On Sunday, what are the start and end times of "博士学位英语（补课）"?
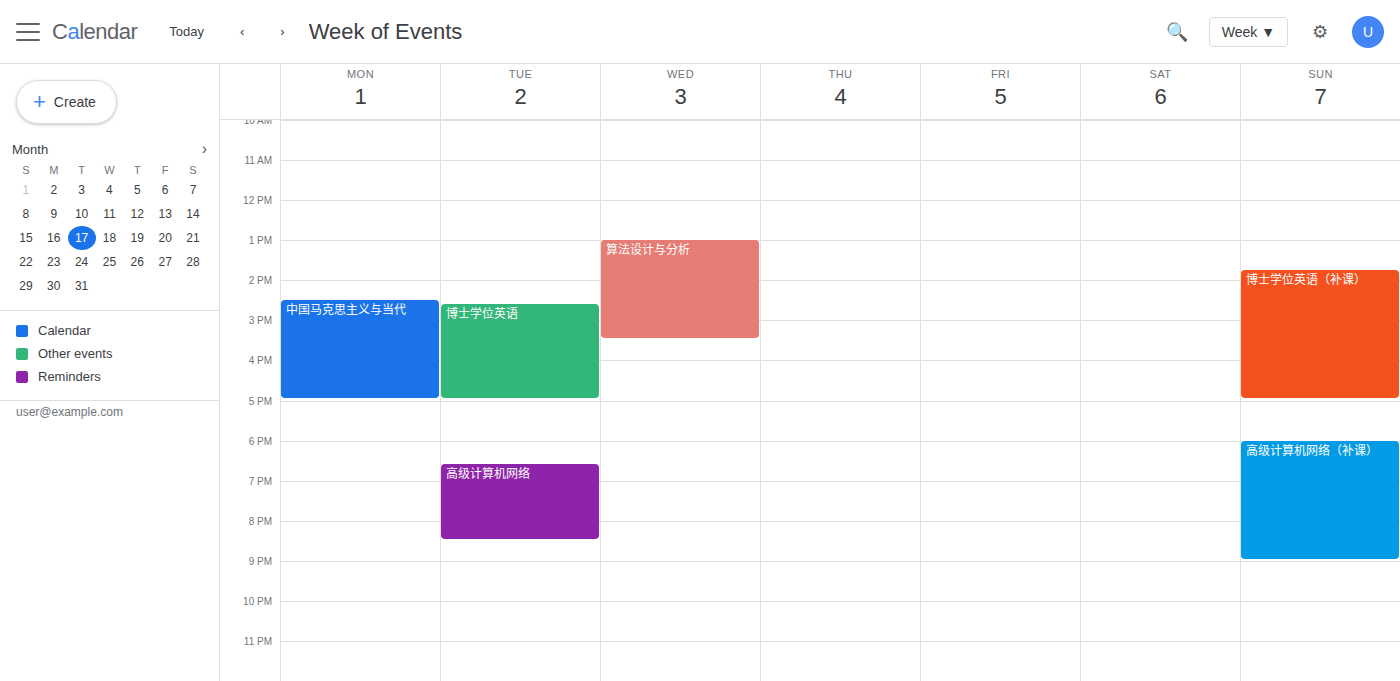
1:45 PM to 5:00 PM